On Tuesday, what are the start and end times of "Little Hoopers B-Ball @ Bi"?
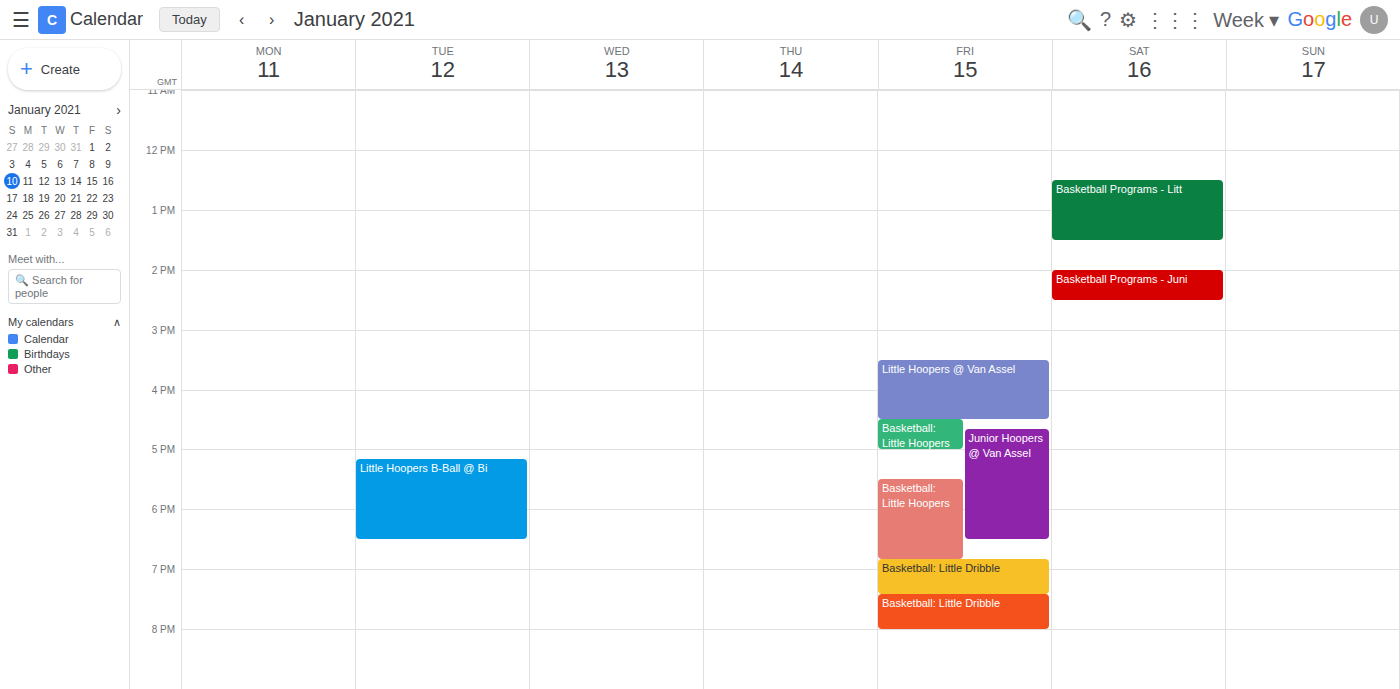
5:10 PM to 6:30 PM